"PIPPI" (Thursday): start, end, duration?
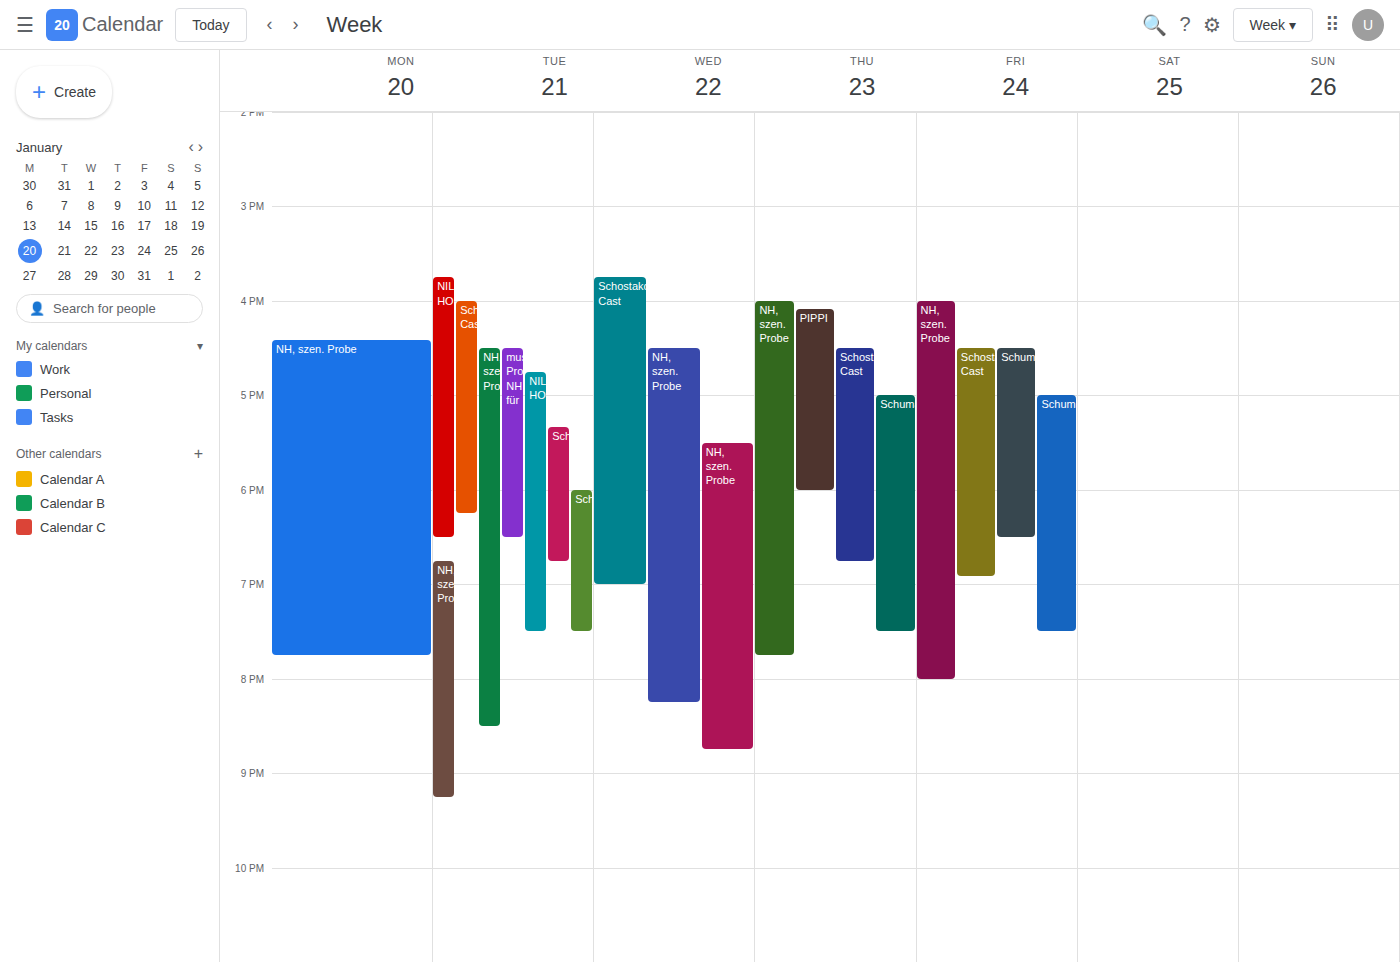
4:05 PM to 6:00 PM, 1 hour 55 minutes